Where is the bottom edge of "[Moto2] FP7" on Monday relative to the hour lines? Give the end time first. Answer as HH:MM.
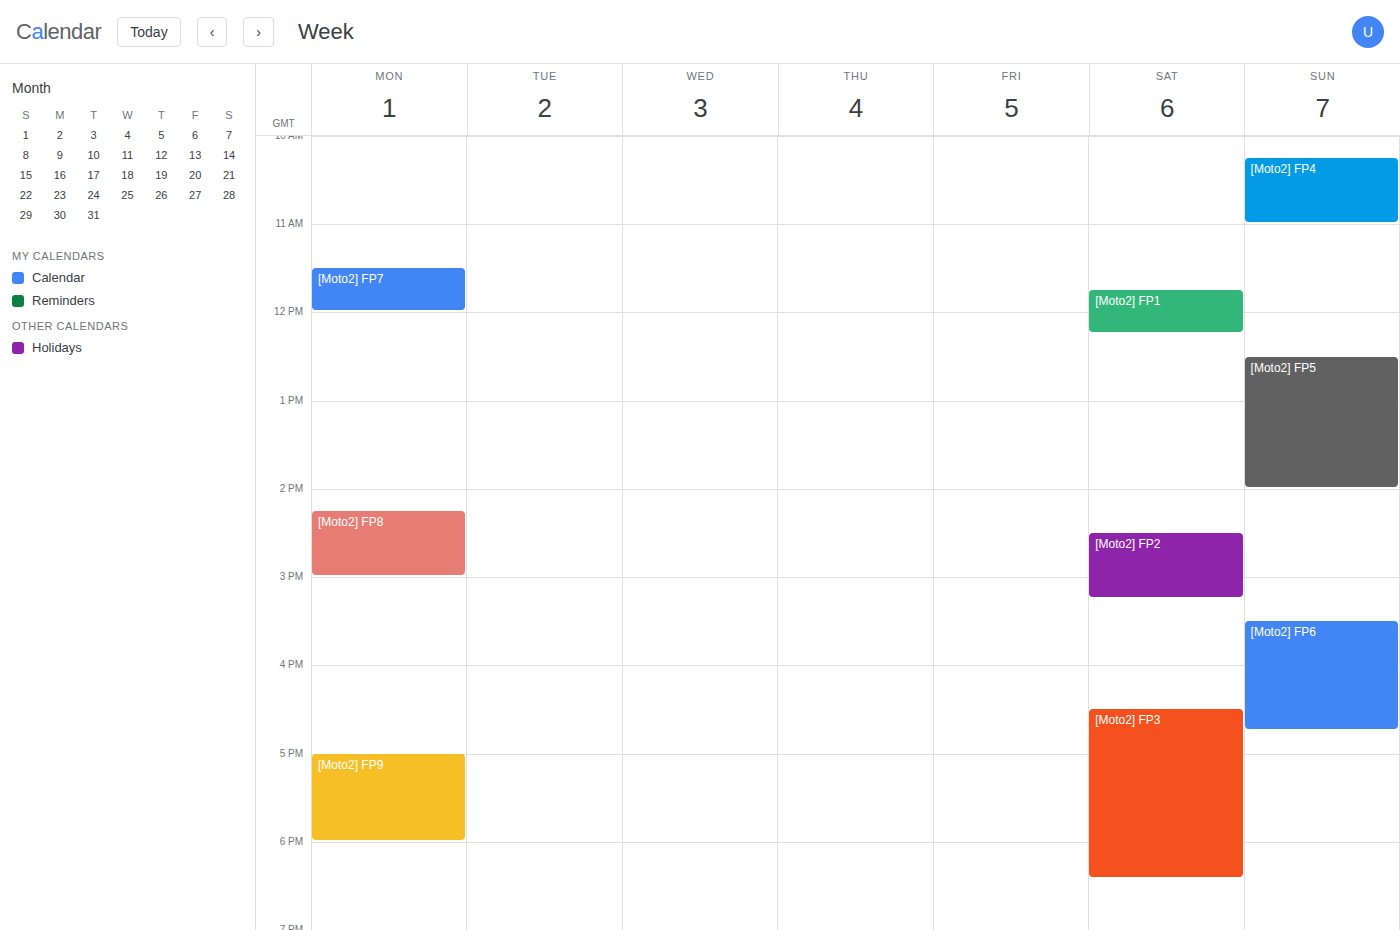
12:00 -- exactly on the 12:00 line.